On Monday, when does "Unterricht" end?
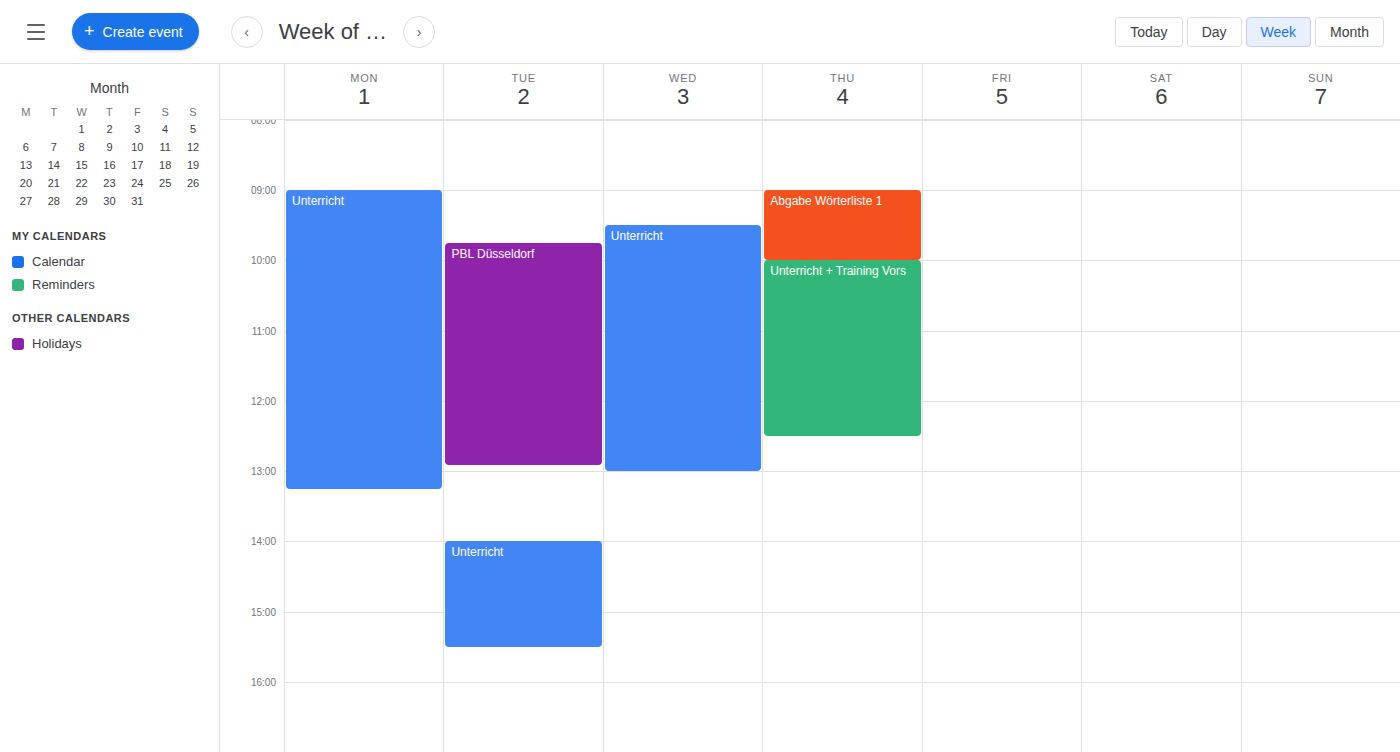
1:15 PM